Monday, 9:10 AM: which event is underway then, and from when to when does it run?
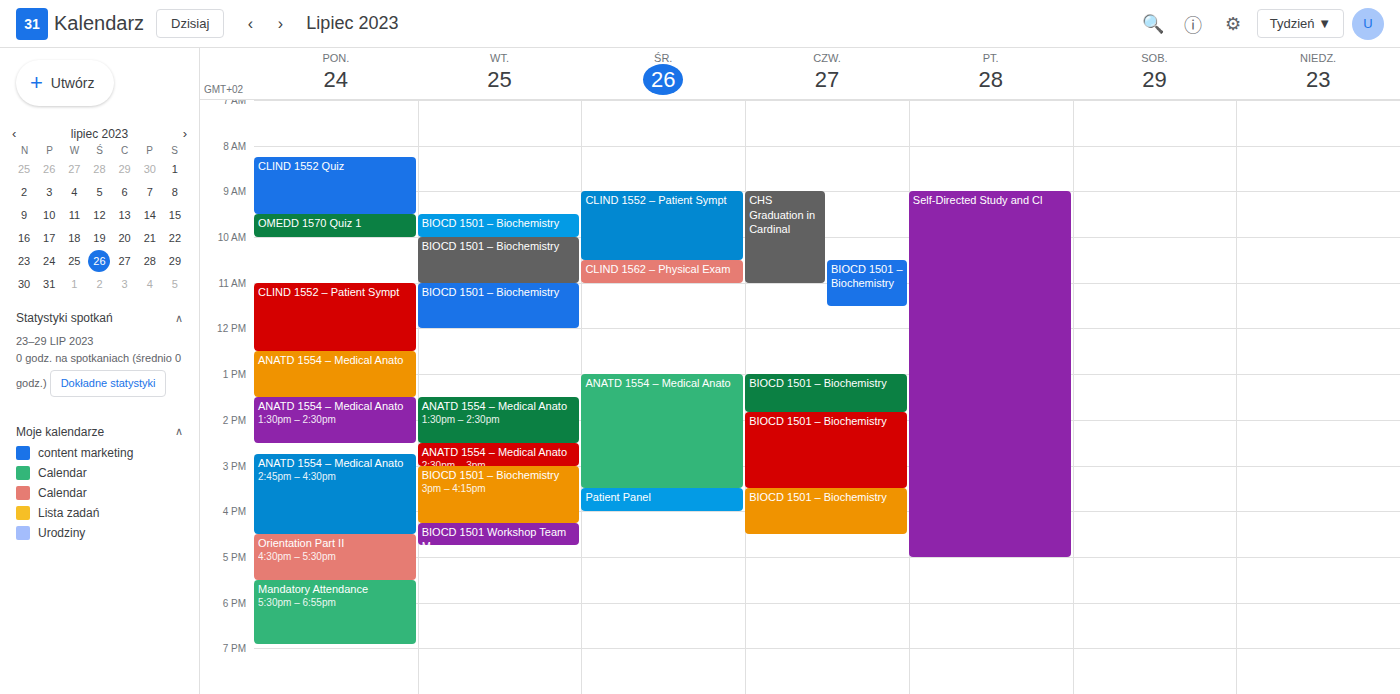
"CLIND 1552 Quiz", 8:15 AM to 9:30 AM